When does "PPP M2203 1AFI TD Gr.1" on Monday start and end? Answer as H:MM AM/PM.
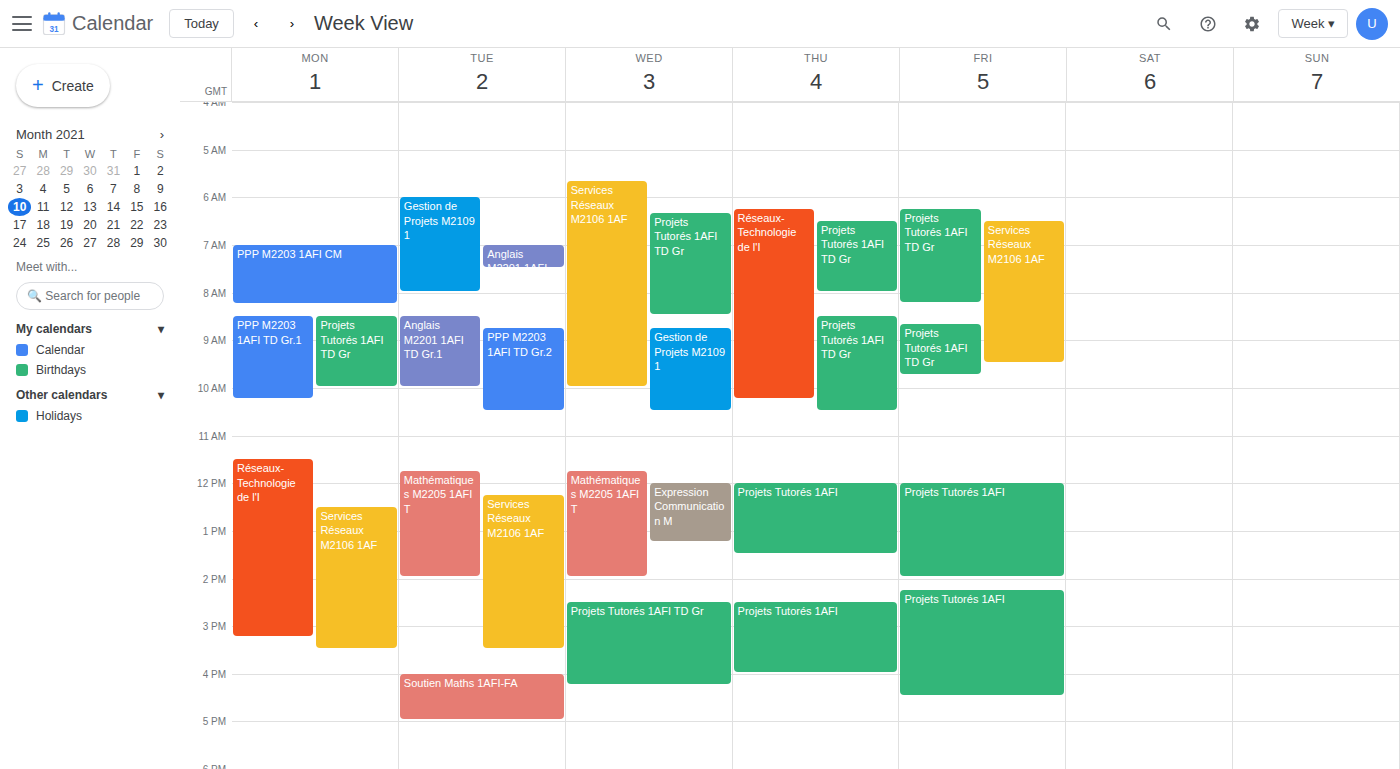
8:30 AM to 10:15 AM